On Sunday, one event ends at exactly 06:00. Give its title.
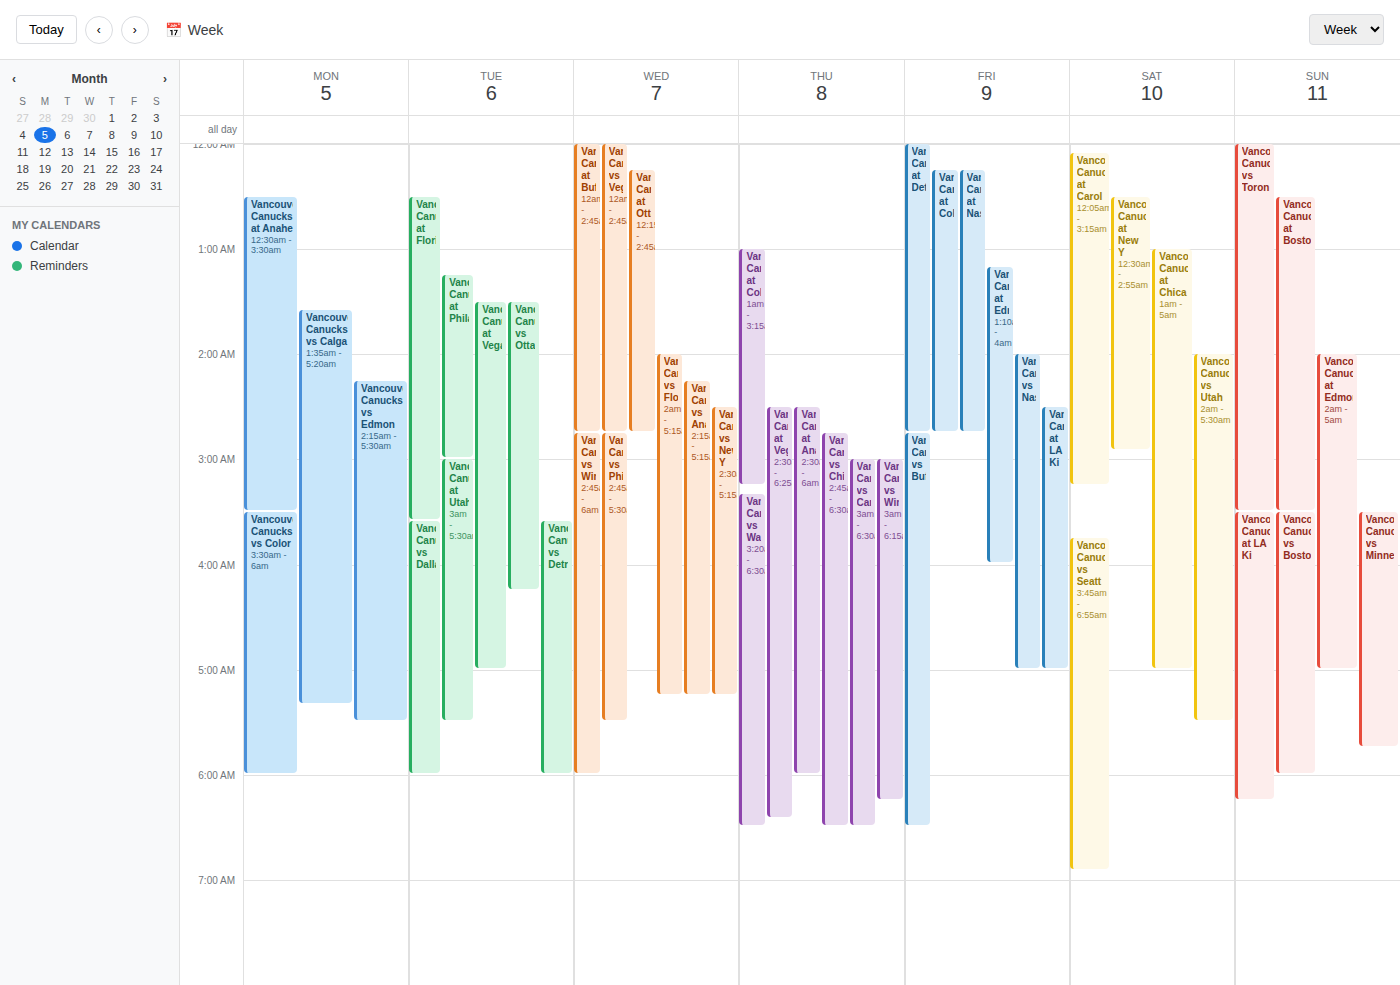
"Vancouver Canucks vs Bosto"